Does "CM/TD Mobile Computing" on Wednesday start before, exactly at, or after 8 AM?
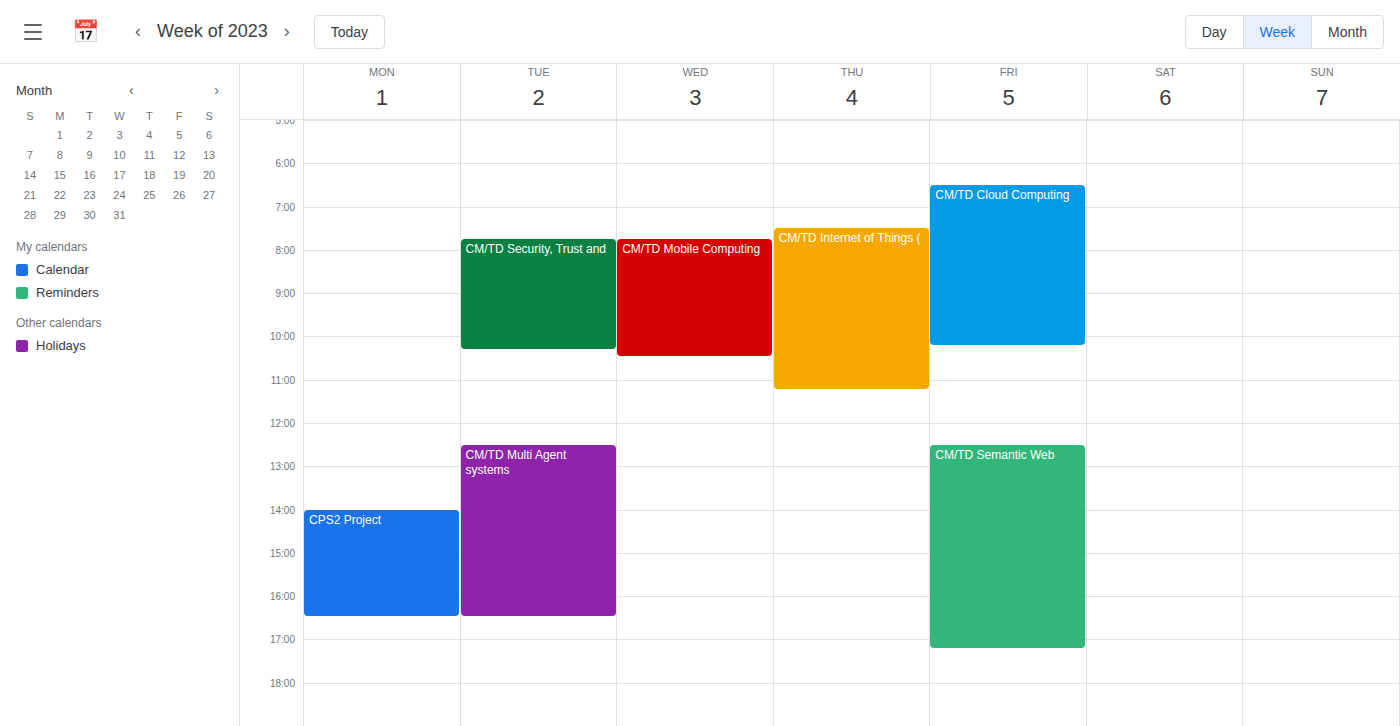
7:45 AM -- before 8 AM, 15 minutes above the 8 AM line.